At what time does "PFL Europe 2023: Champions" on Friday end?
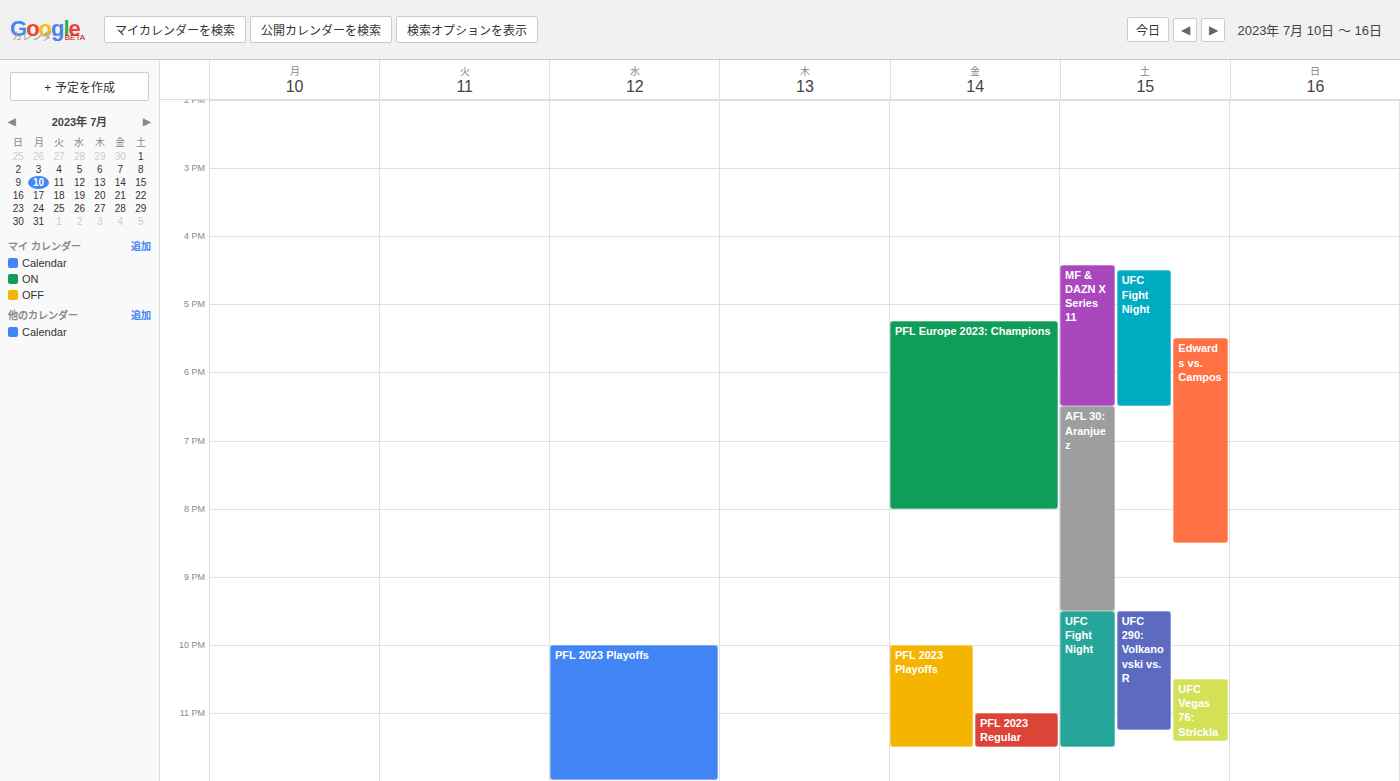
8:00 PM